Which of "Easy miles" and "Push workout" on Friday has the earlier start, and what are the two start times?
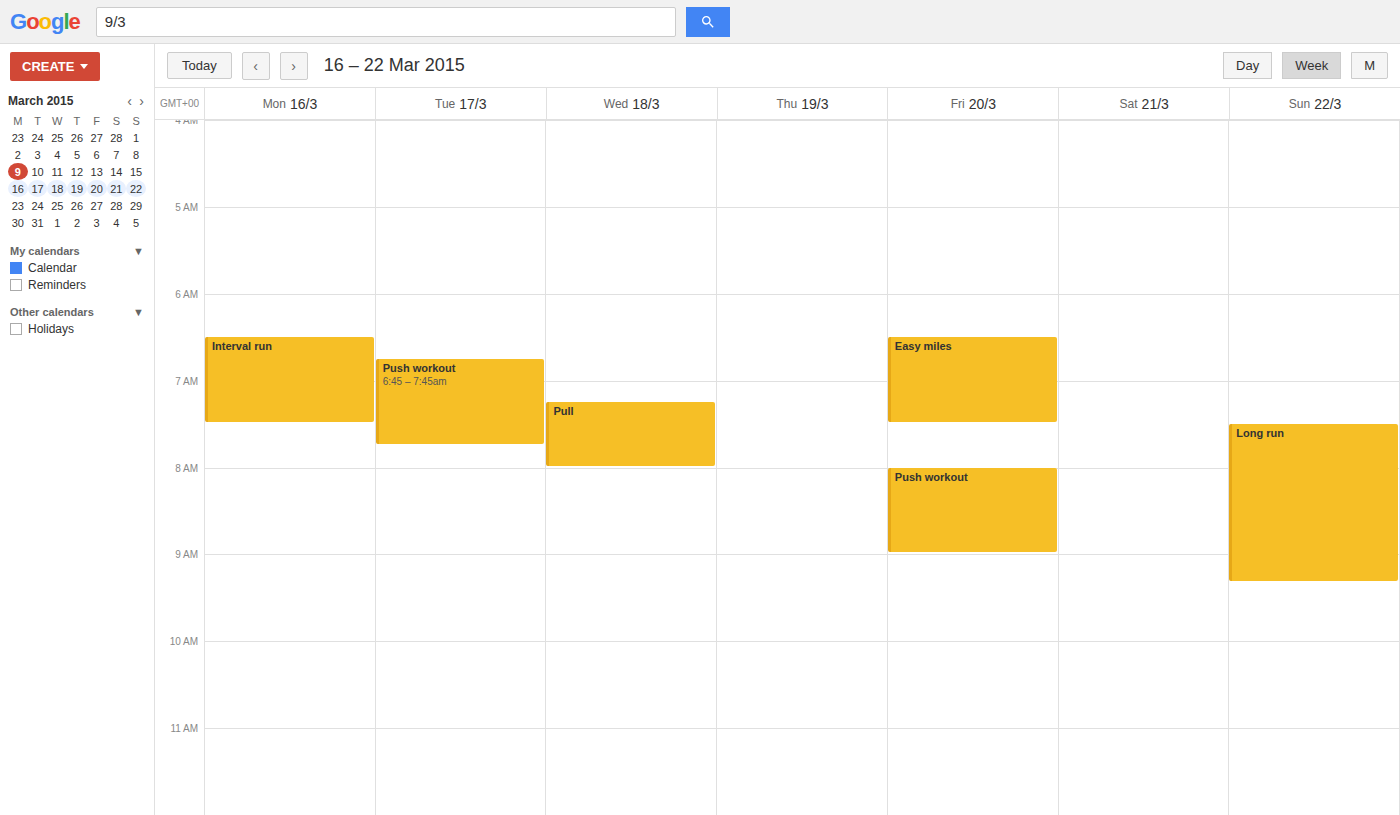
"Easy miles" 6:30 AM; "Push workout" 8:00 AM.